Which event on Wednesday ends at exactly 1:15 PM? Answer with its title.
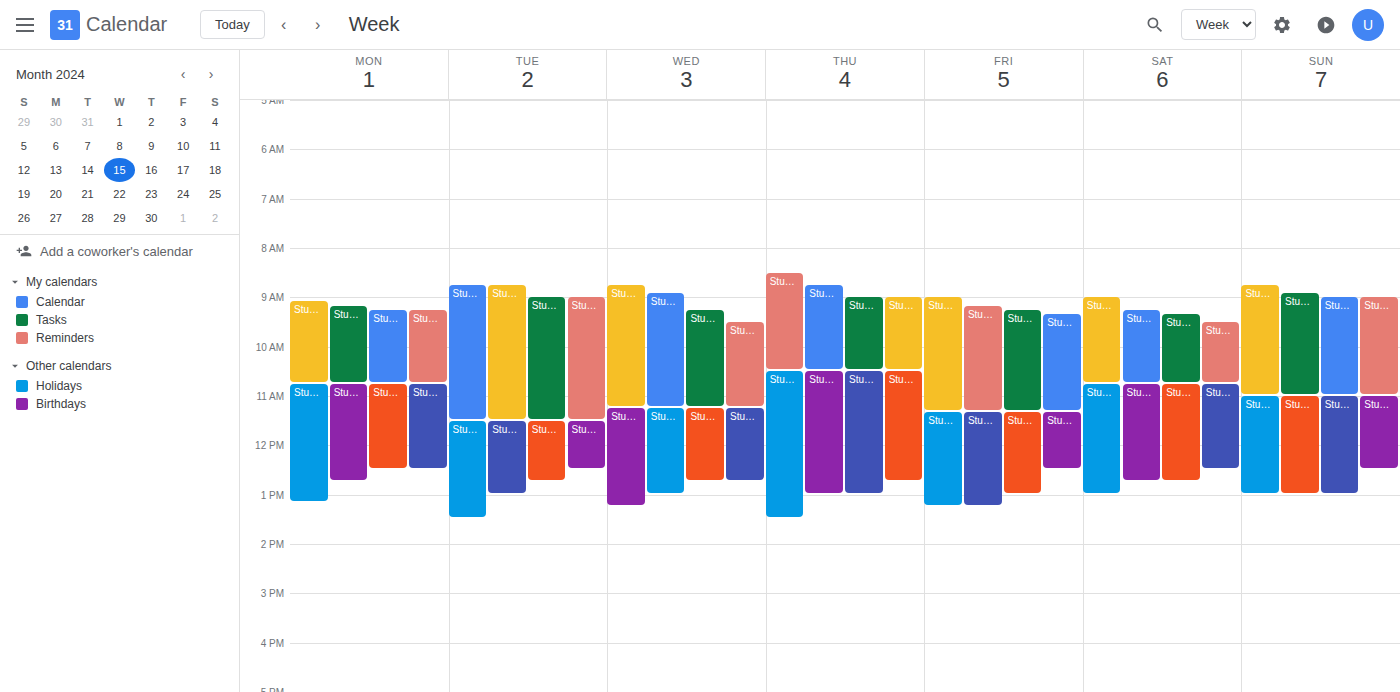
"Study: Eigenvalues and eig"